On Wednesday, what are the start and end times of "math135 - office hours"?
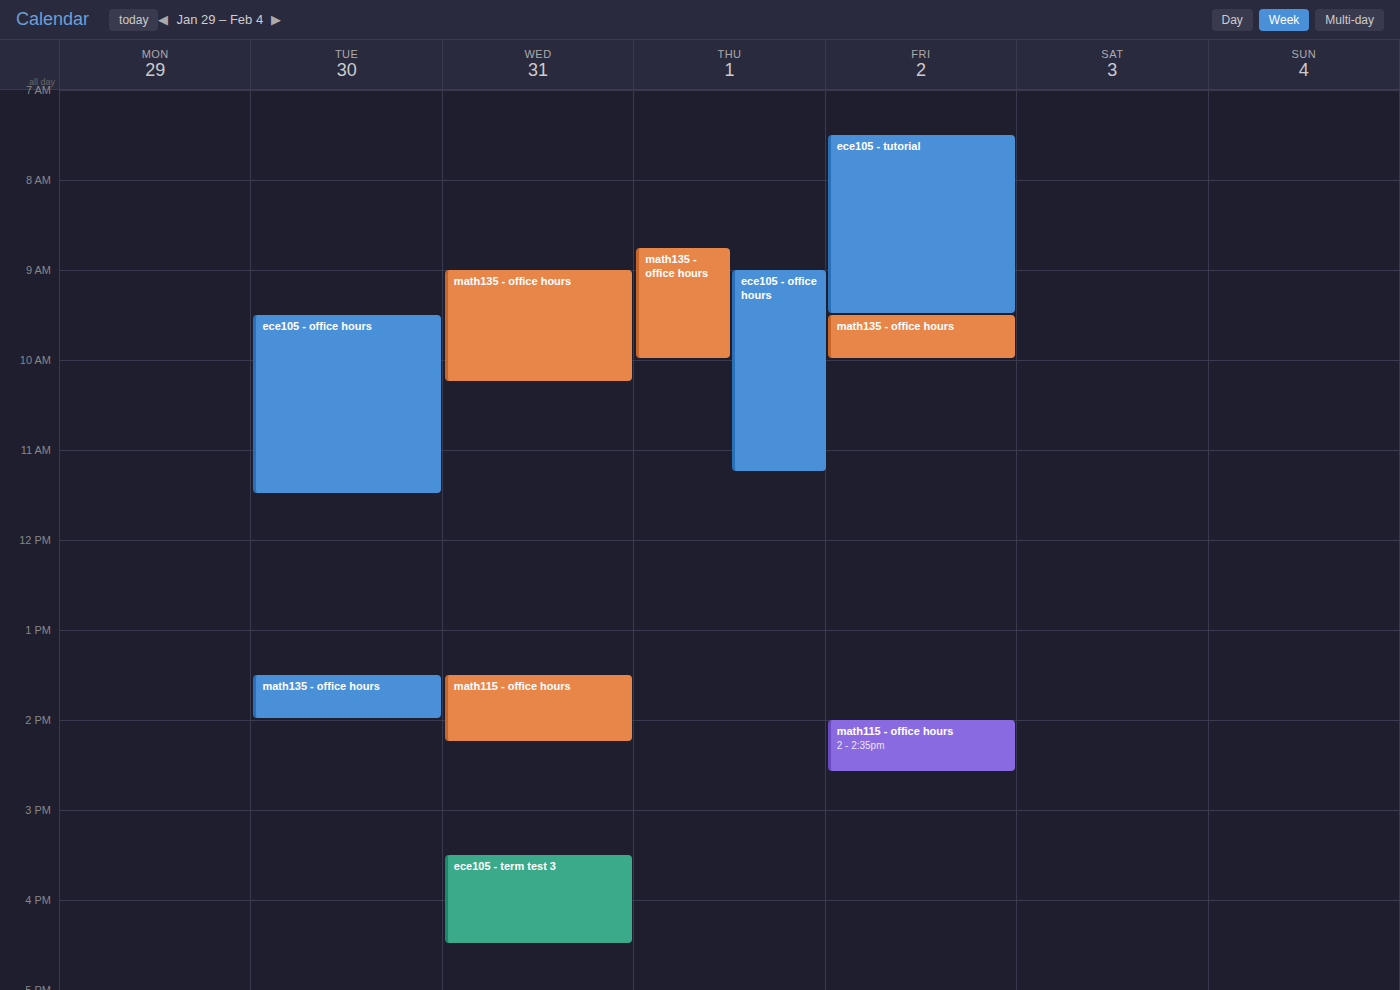
9:00 AM to 10:15 AM